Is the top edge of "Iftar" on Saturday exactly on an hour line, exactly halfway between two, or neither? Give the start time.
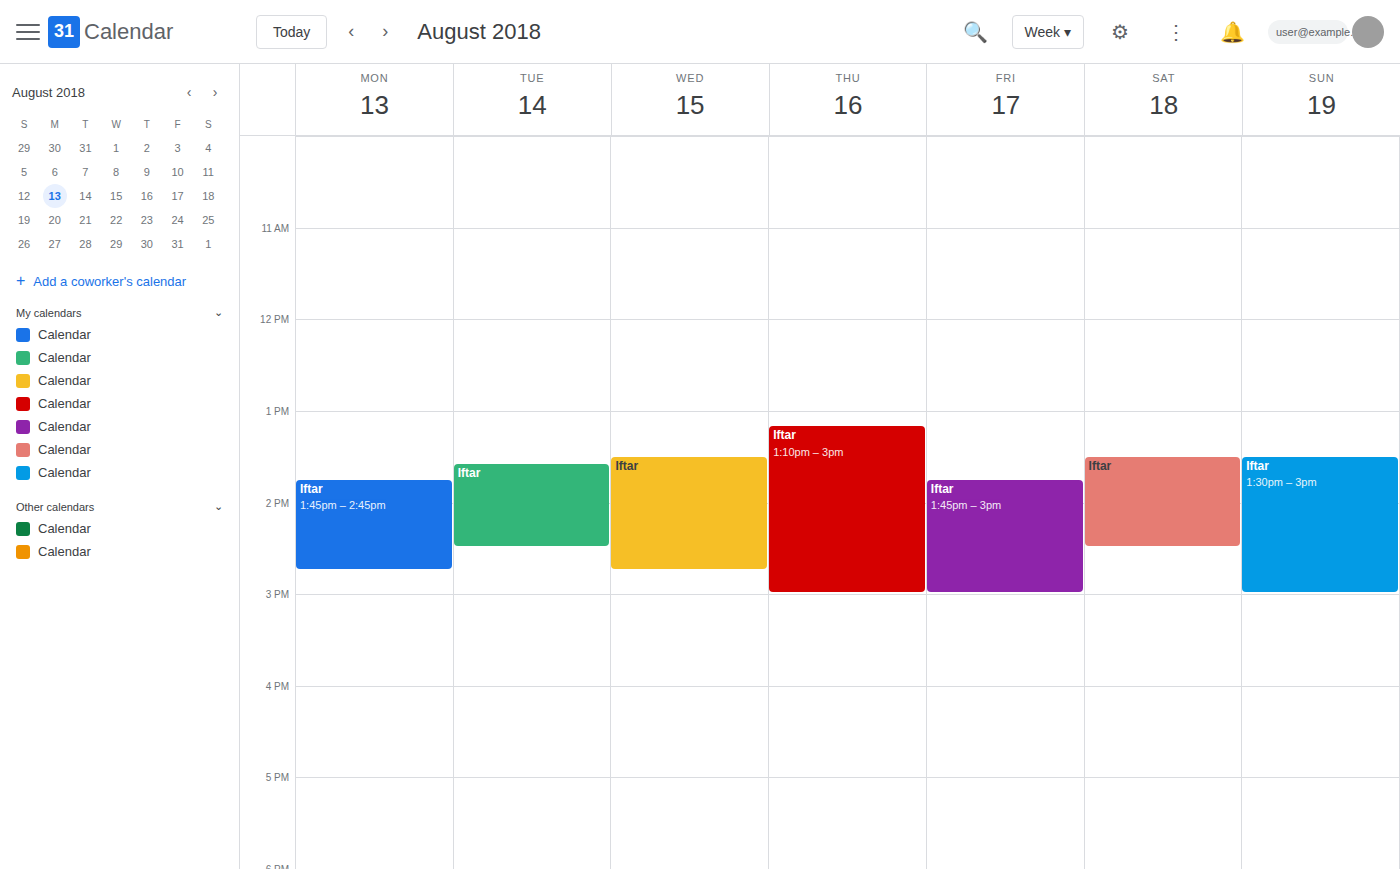
1:30 PM -- halfway between the 1 PM and 2 PM lines.